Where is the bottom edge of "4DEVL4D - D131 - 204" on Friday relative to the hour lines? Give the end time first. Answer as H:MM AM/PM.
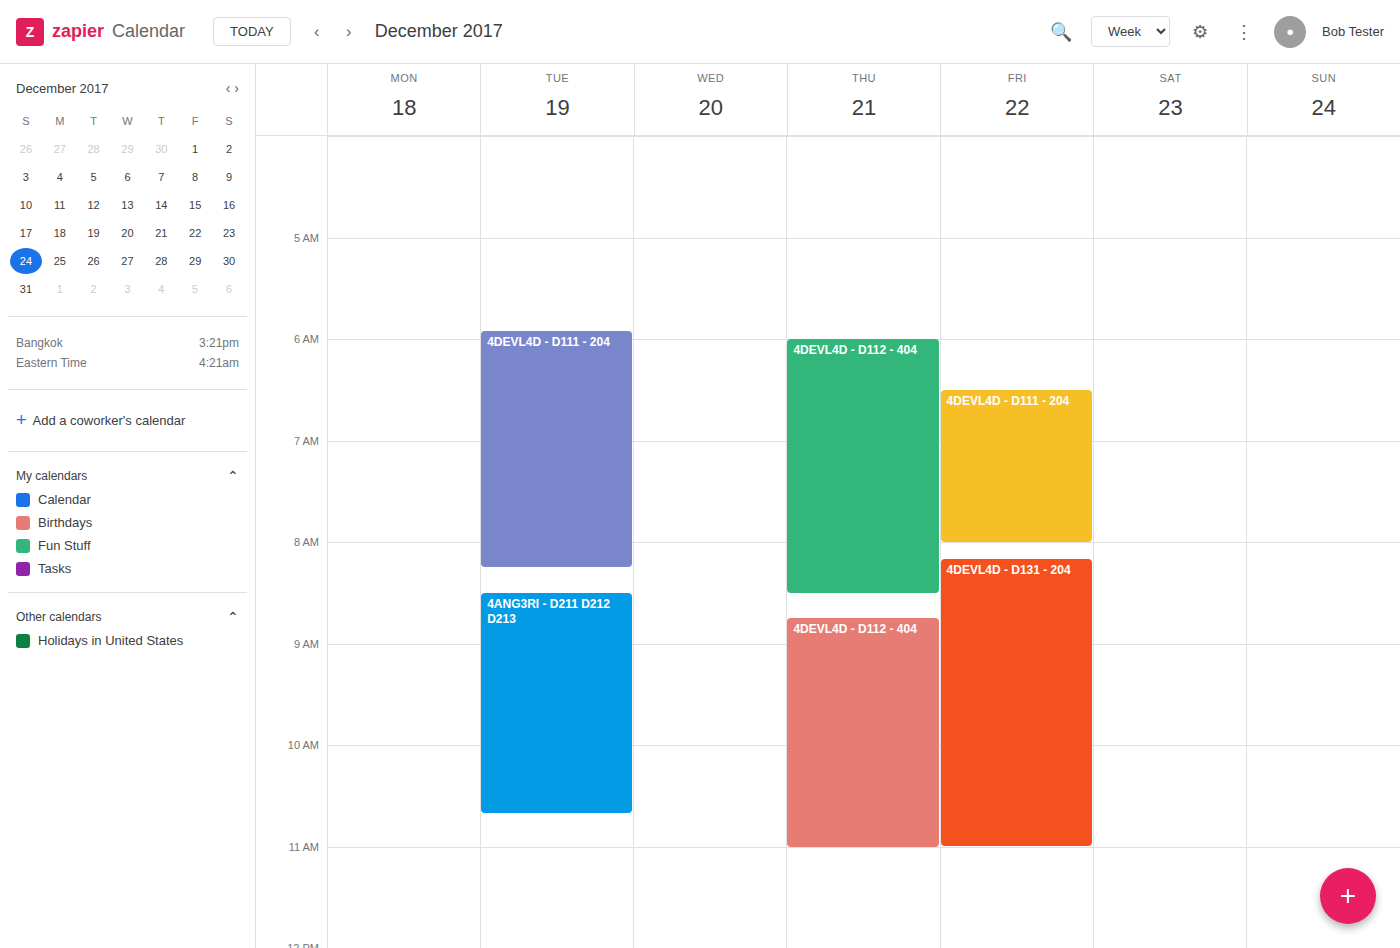
11:00 AM -- exactly on the 11 AM line.